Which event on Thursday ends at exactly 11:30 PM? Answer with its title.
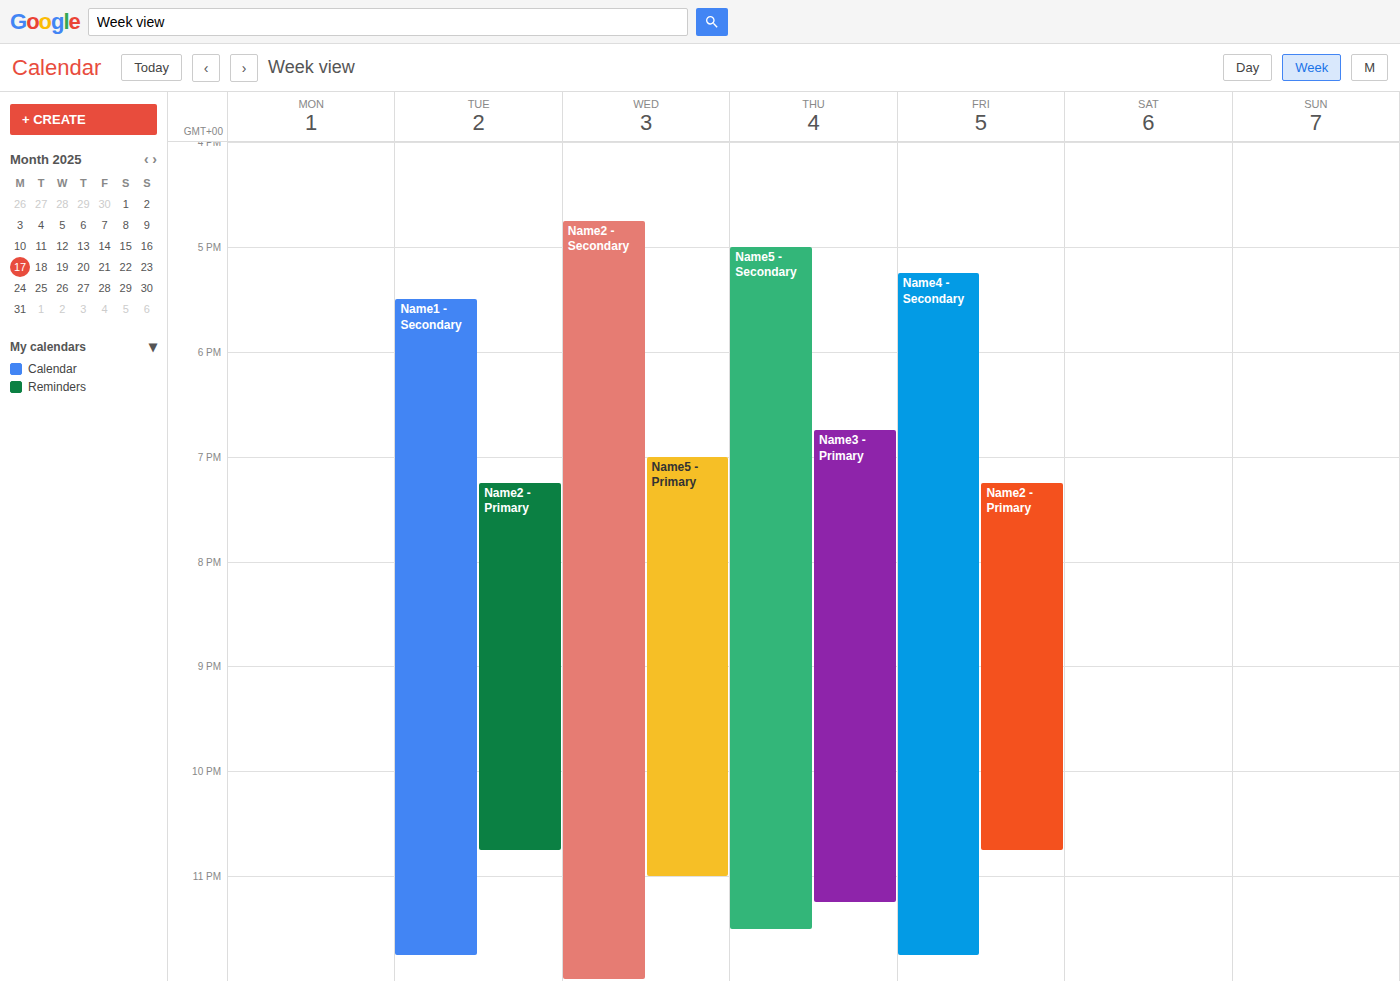
"Name5 - Secondary"